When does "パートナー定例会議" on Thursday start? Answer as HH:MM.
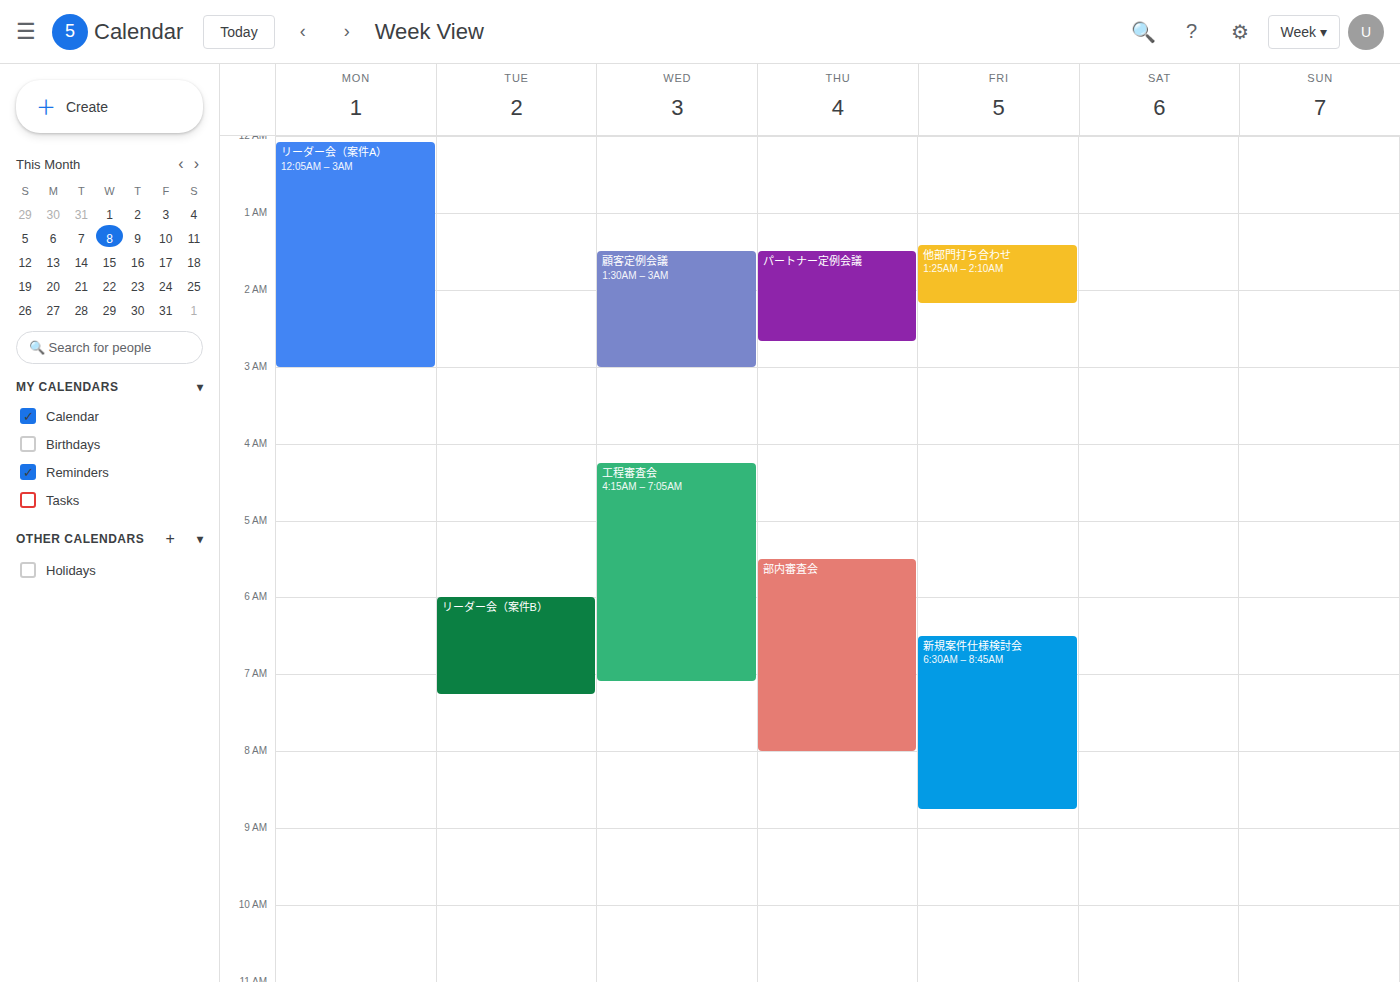
01:30